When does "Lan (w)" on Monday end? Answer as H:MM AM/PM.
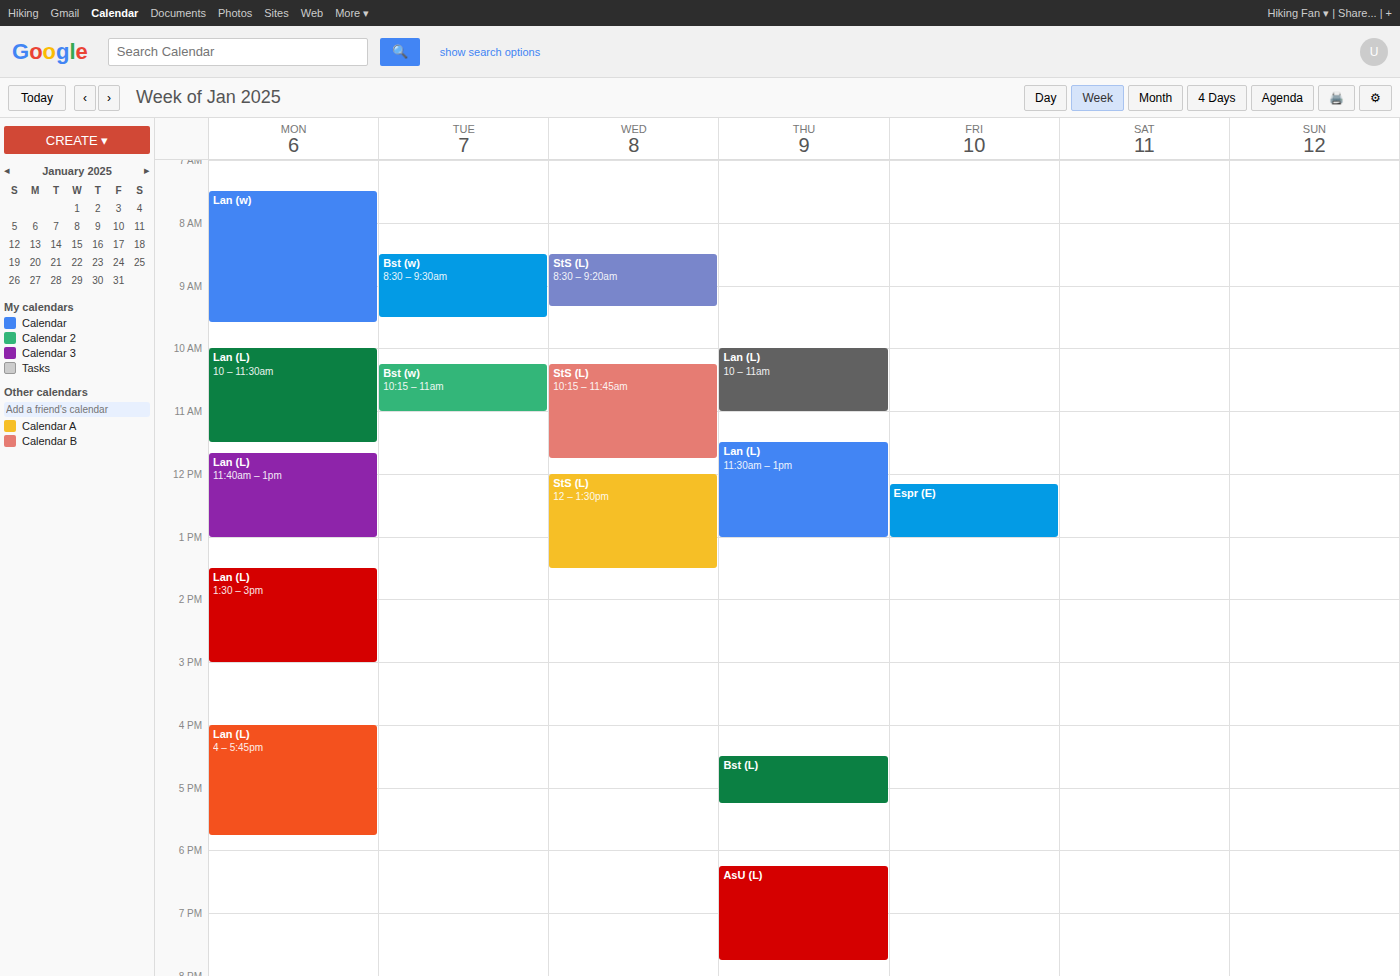
9:35 AM